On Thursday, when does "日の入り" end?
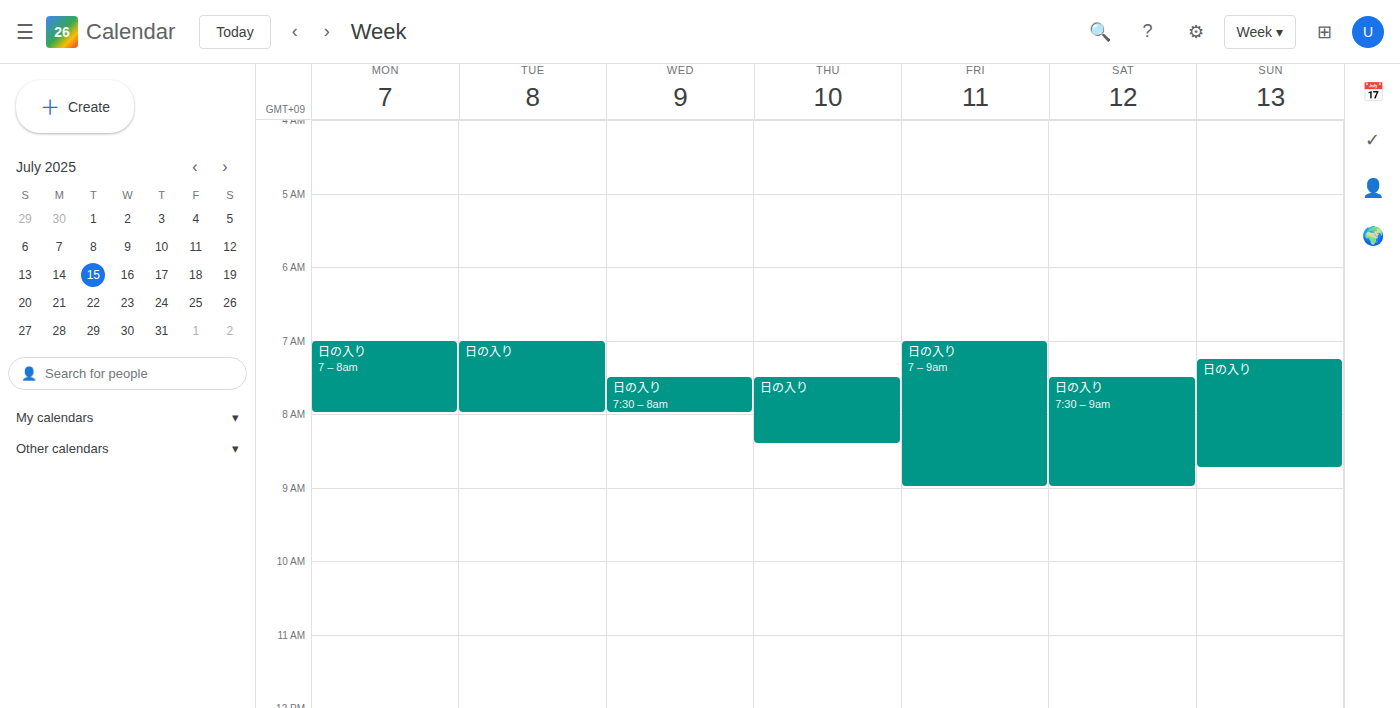
8:25 AM